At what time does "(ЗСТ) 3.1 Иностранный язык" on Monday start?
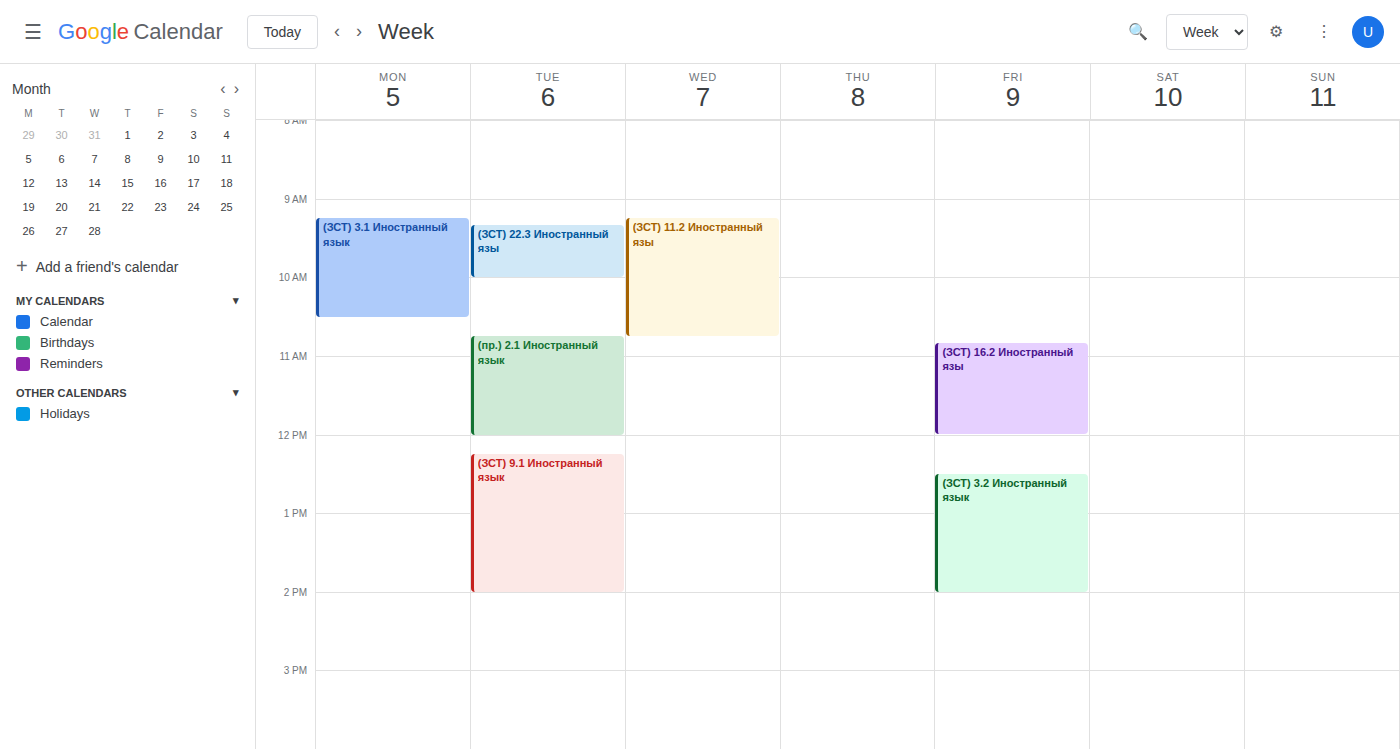
09:15